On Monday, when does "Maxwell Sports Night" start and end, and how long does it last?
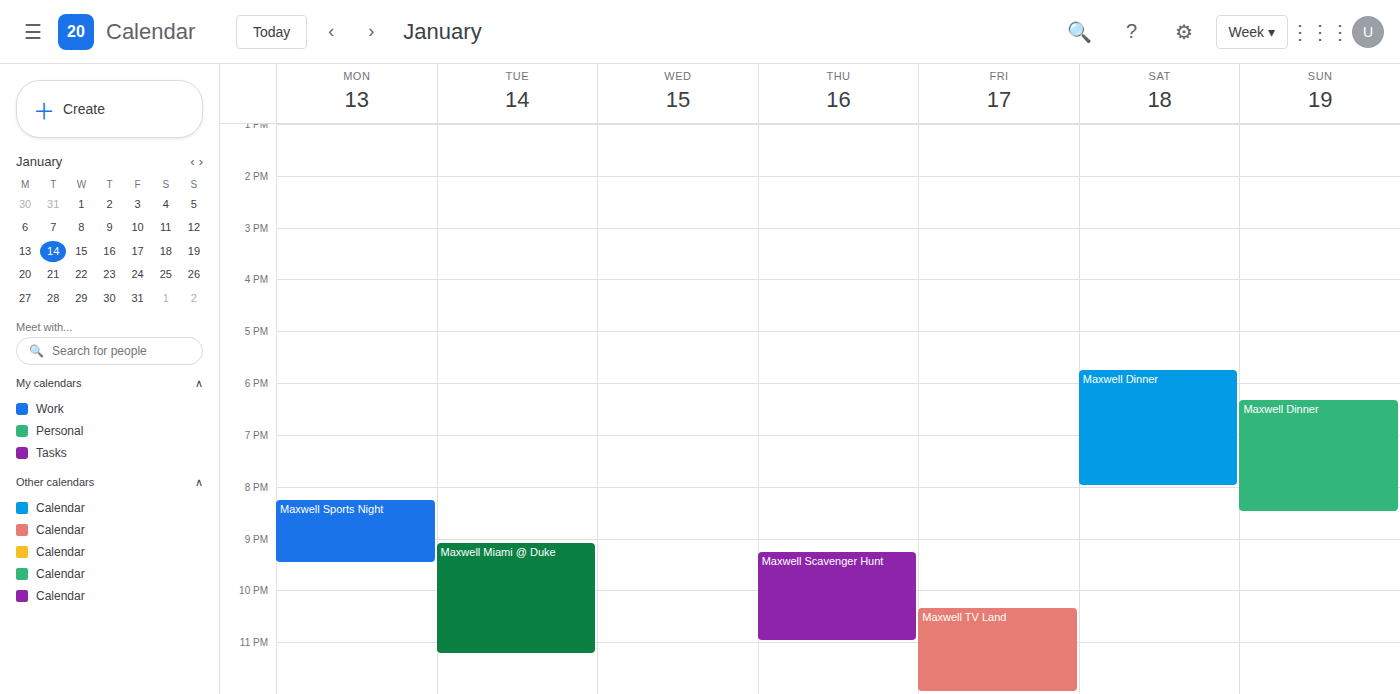
8:15 PM to 9:30 PM, 1 hour 15 minutes